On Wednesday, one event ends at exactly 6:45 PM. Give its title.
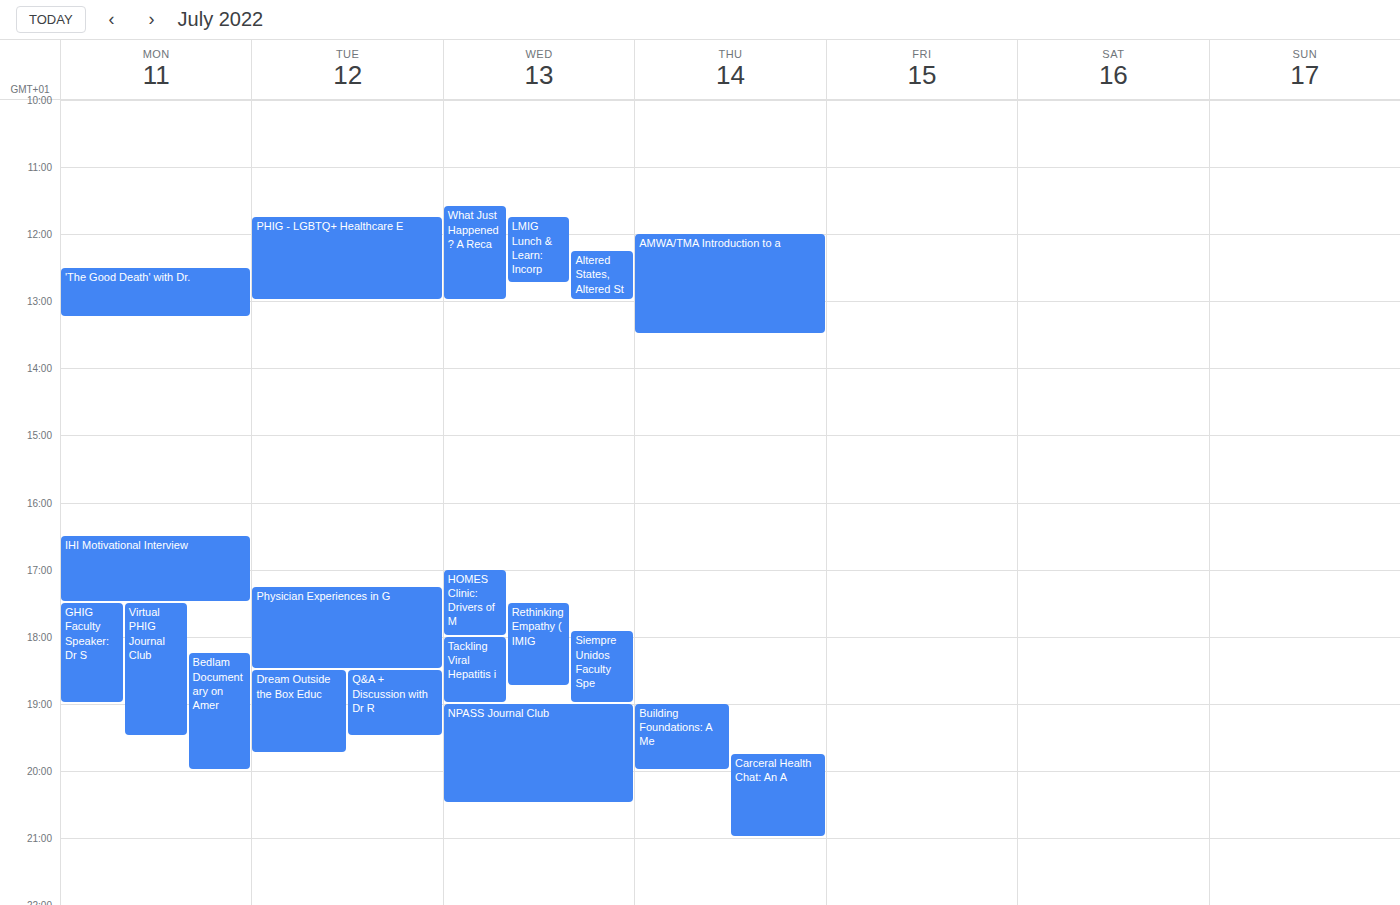
"Rethinking Empathy ( IMIG"